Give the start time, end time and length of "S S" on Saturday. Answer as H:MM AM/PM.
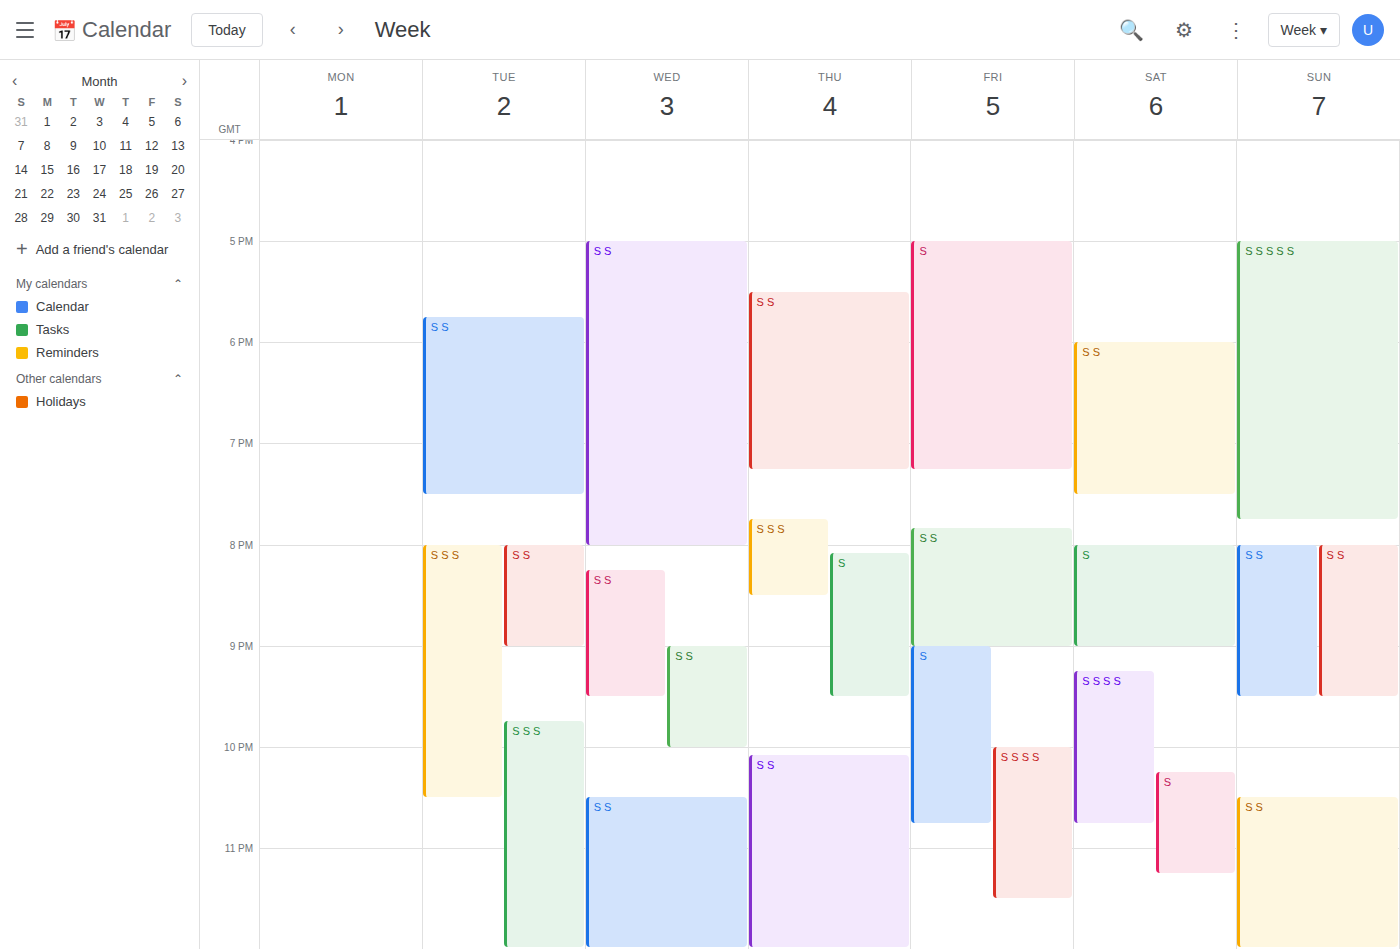
6:00 PM to 7:30 PM, 1 hour 30 minutes